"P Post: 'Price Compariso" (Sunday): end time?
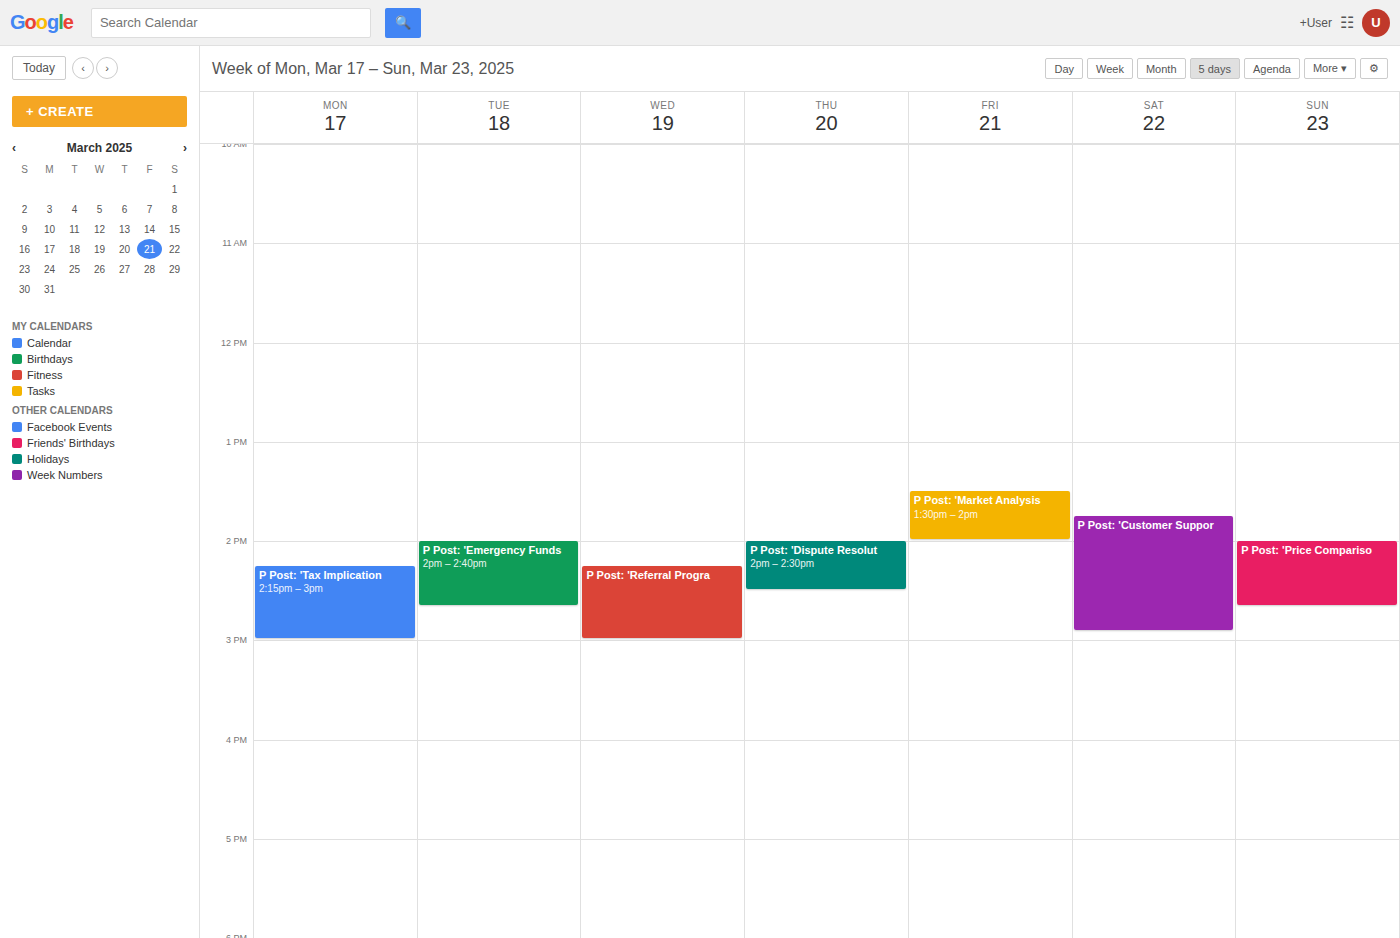
2:40 PM